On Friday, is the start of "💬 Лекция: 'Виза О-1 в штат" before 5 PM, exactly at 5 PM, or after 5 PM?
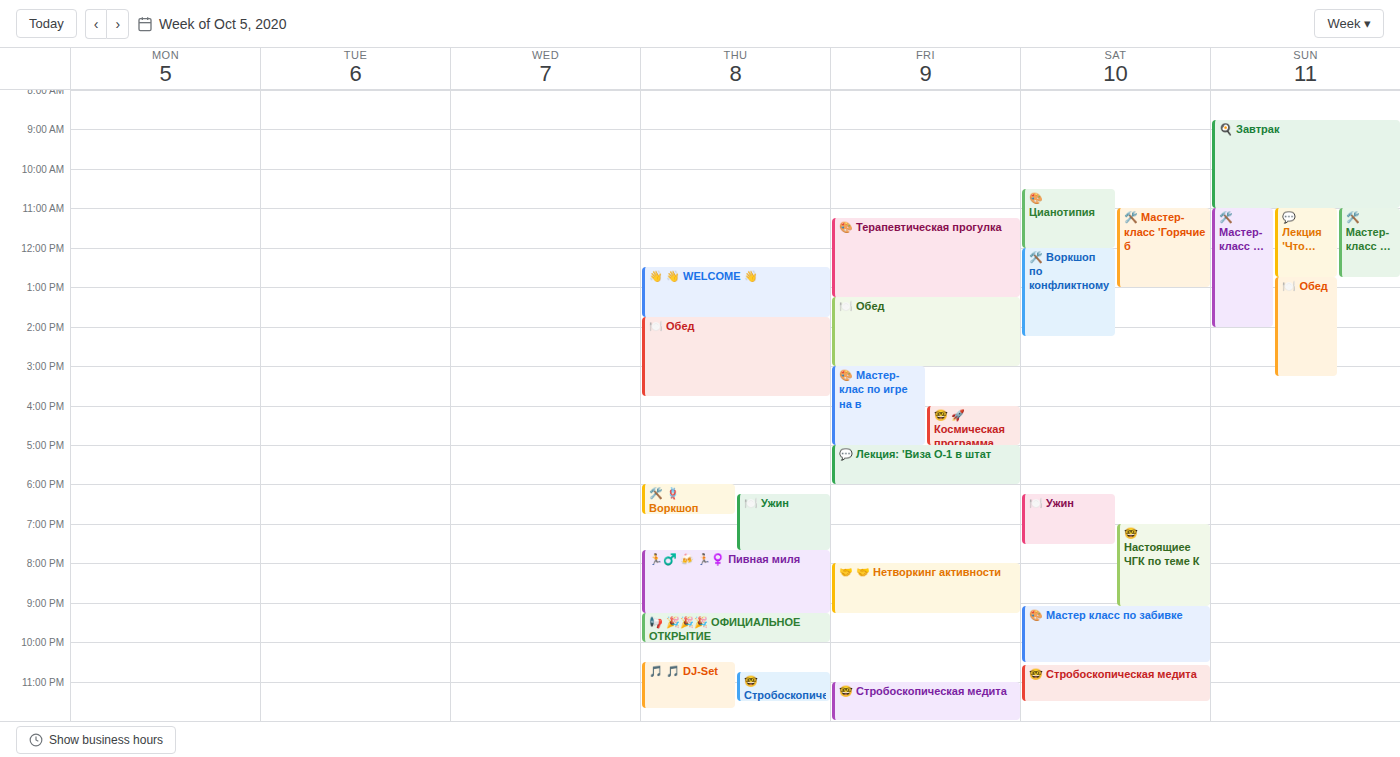
5:00 PM -- exactly at 5 PM, on the 5 PM line.